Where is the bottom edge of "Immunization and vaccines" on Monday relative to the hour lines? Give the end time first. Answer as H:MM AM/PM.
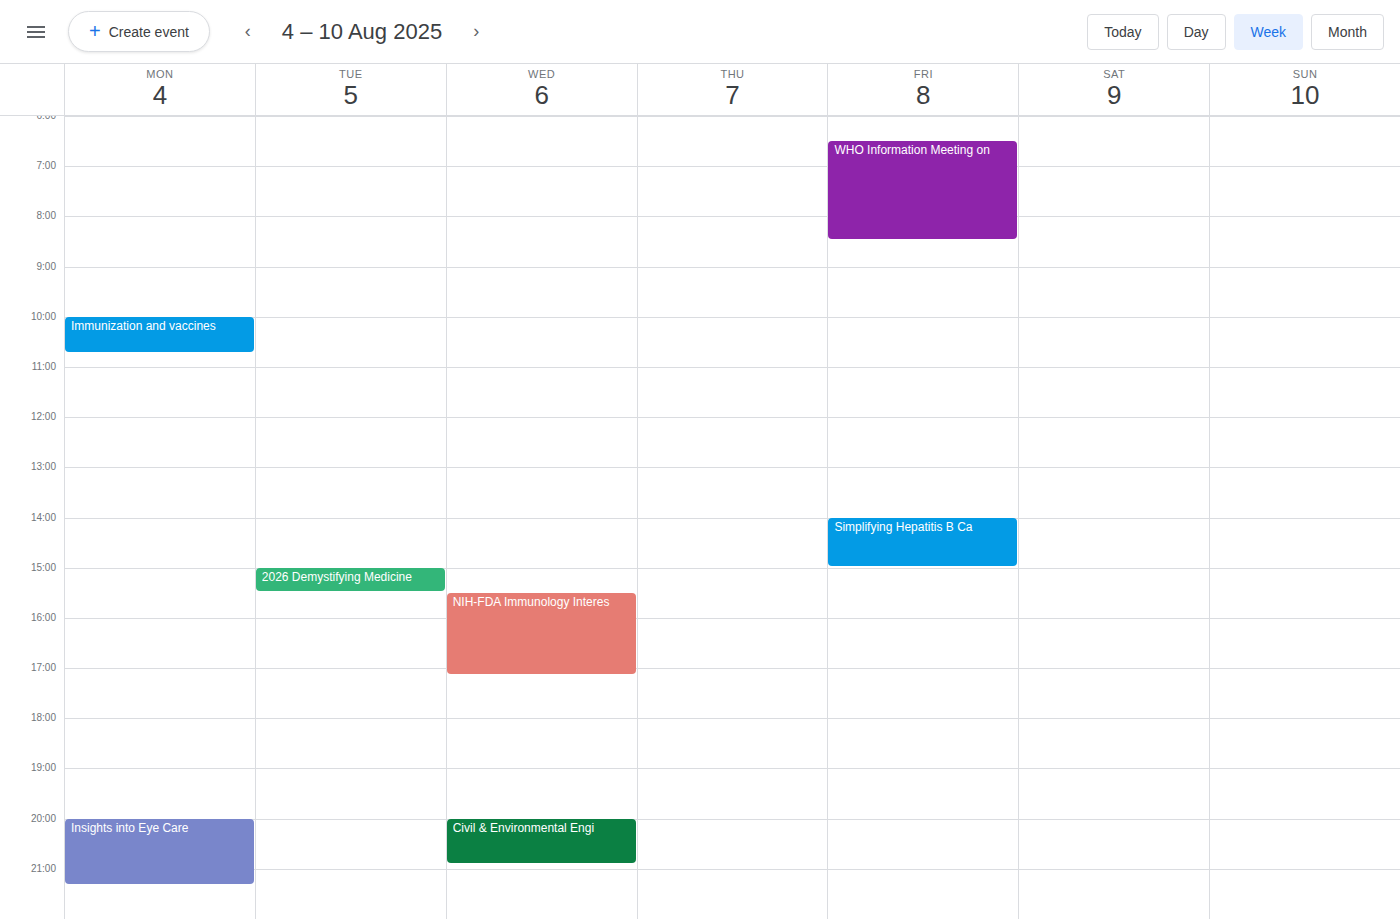
10:45 AM -- neither: three quarters of the way from the 10 AM line to the 11 AM line.